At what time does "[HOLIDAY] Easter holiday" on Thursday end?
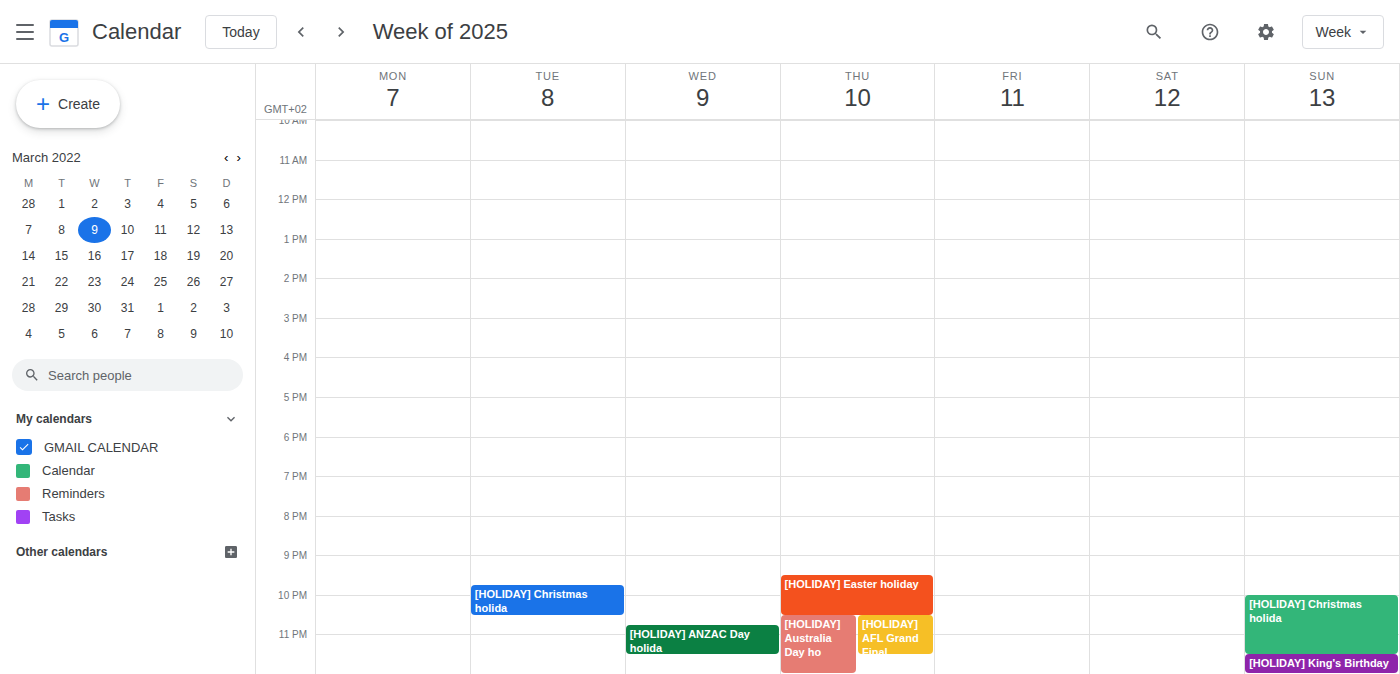
10:30 PM